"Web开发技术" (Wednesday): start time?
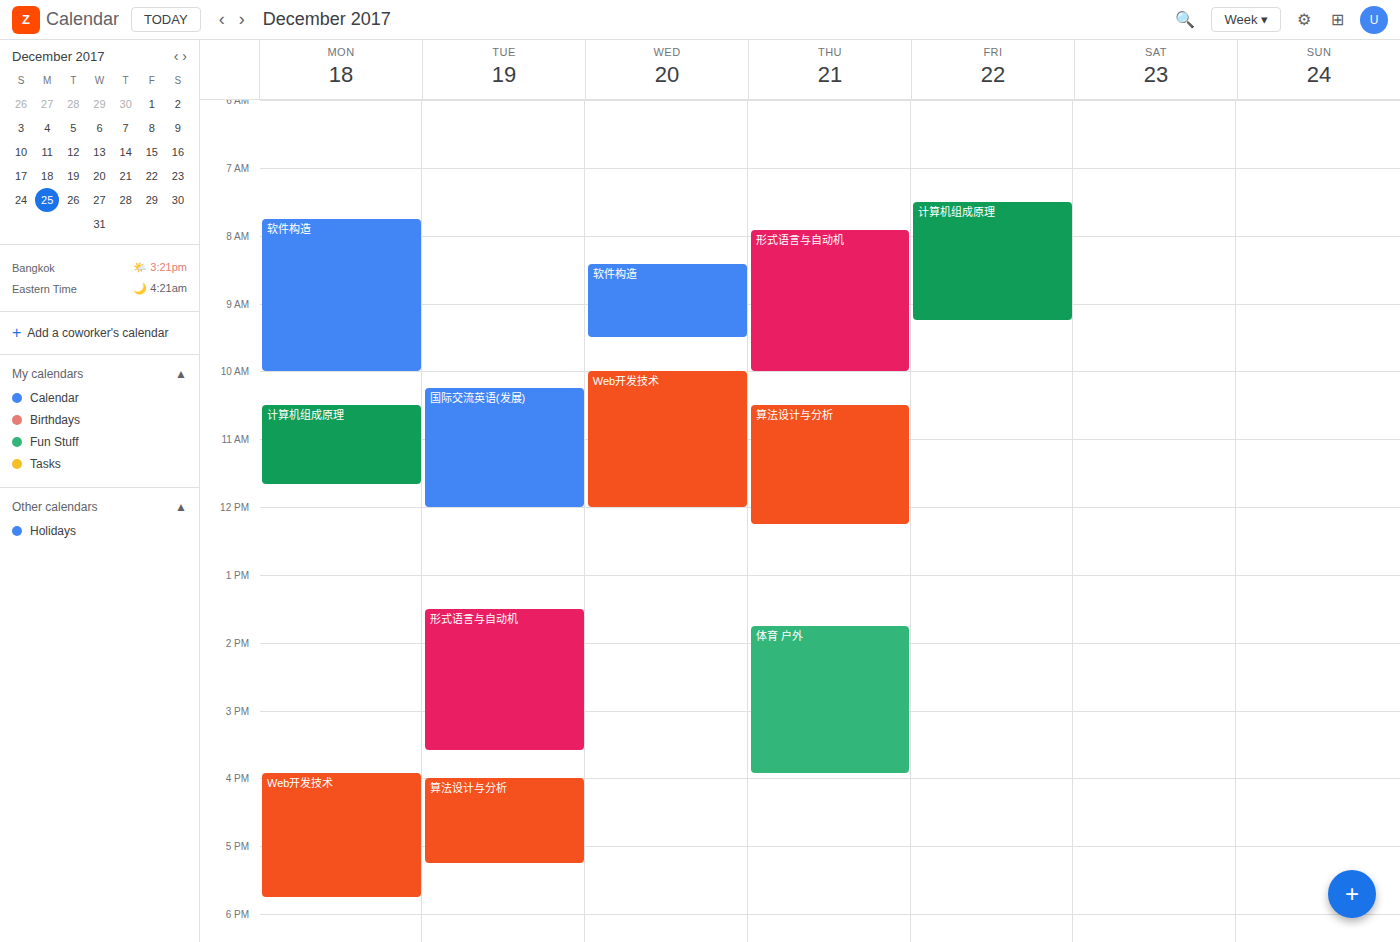
10:00 AM